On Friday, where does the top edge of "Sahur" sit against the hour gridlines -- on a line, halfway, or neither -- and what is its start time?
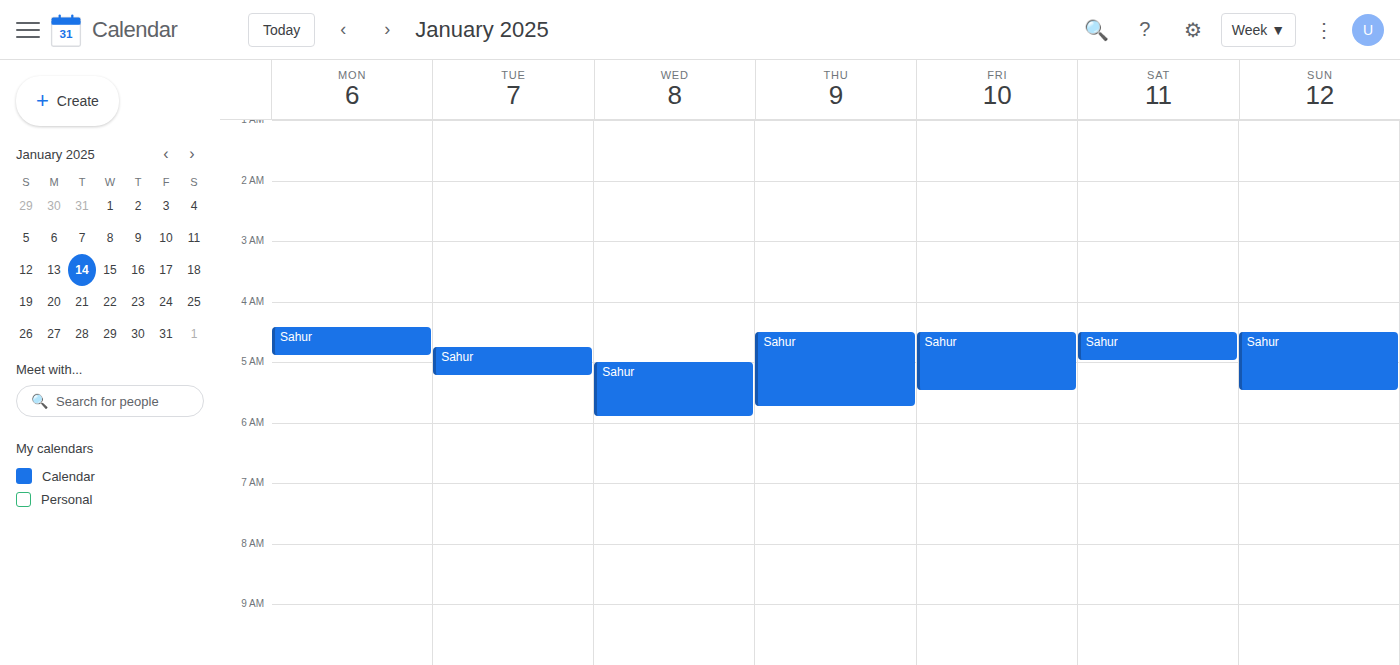
4:30 AM -- halfway between the 4 AM and 5 AM lines.